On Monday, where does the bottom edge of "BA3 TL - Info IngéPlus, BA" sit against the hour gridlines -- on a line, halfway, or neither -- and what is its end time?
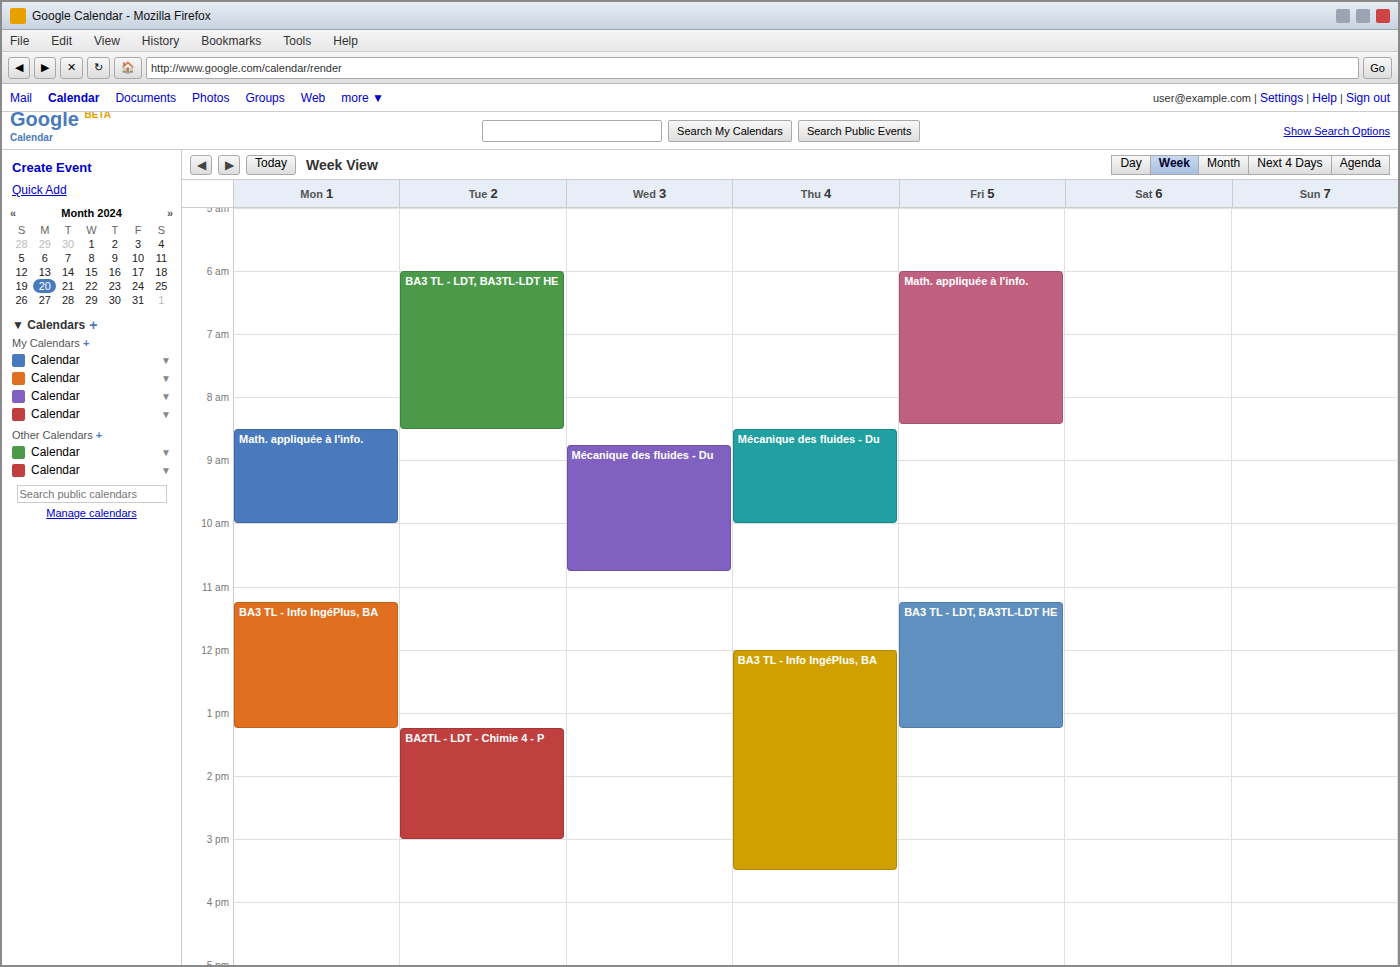
1:15 PM -- neither: a quarter of the way from the 1 PM line to the 2 PM line.